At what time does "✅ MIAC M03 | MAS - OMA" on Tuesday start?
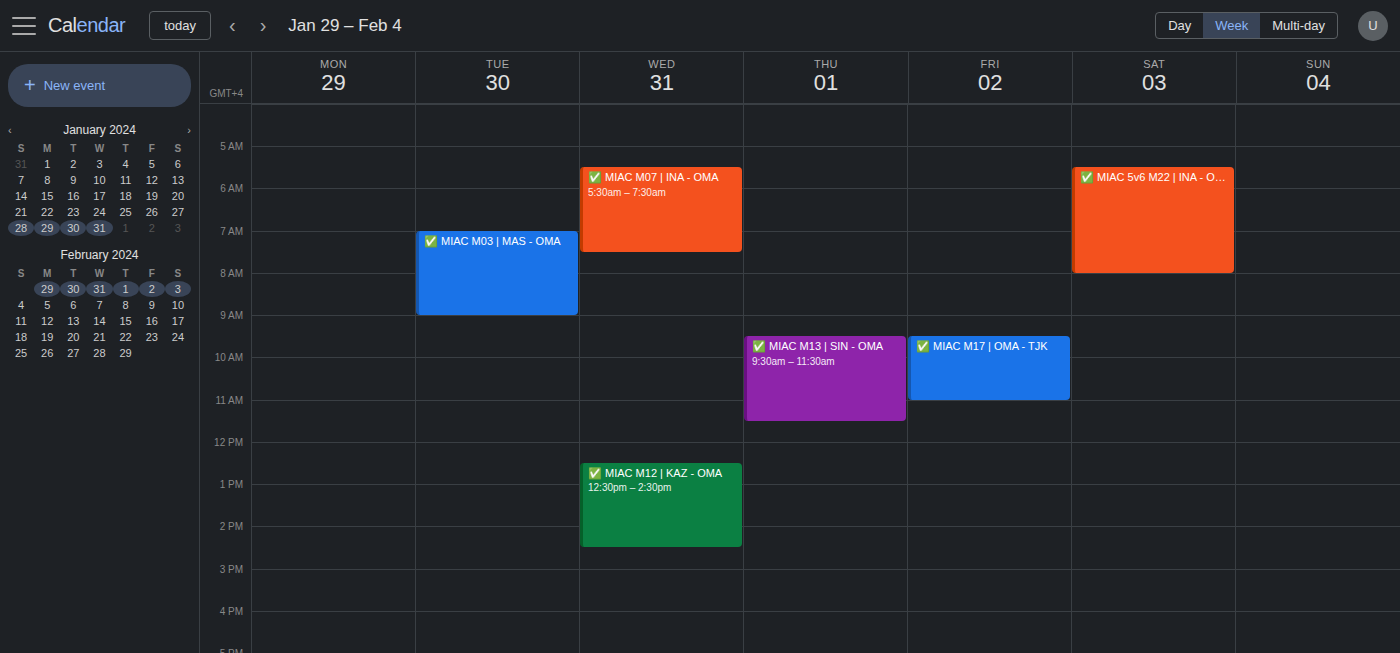
7:00 AM